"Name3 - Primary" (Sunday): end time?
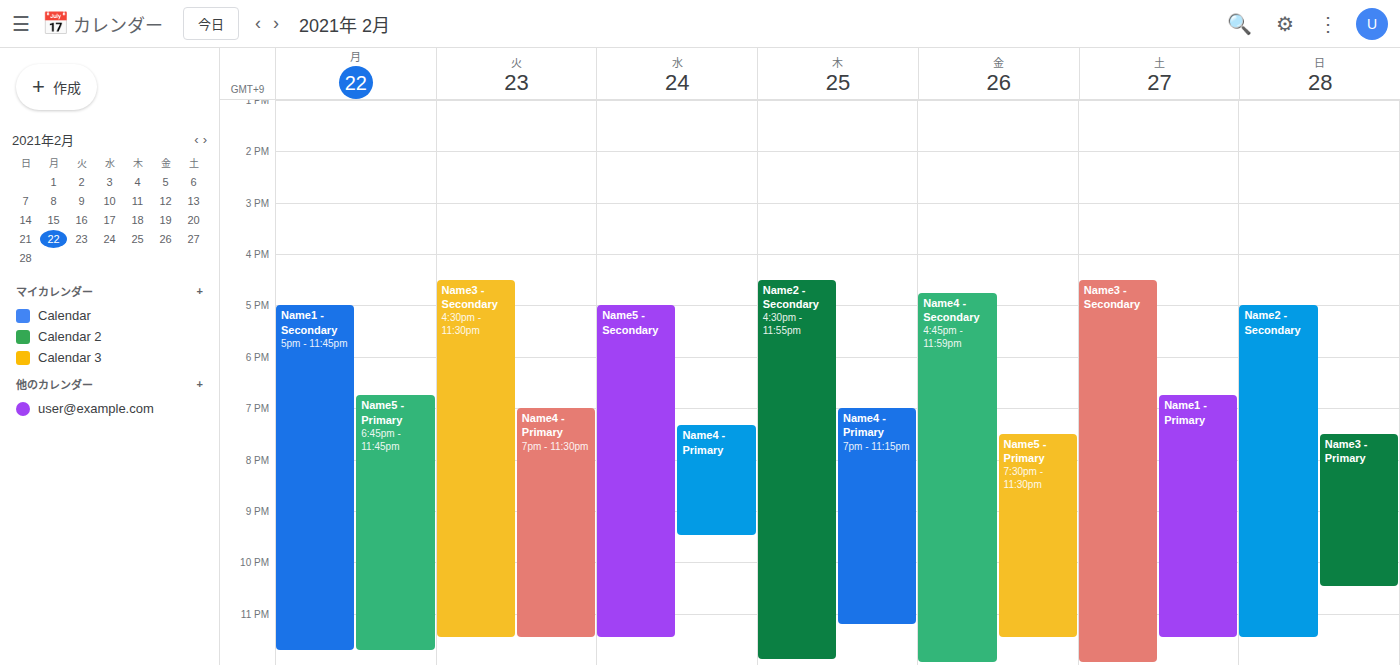
10:30 PM